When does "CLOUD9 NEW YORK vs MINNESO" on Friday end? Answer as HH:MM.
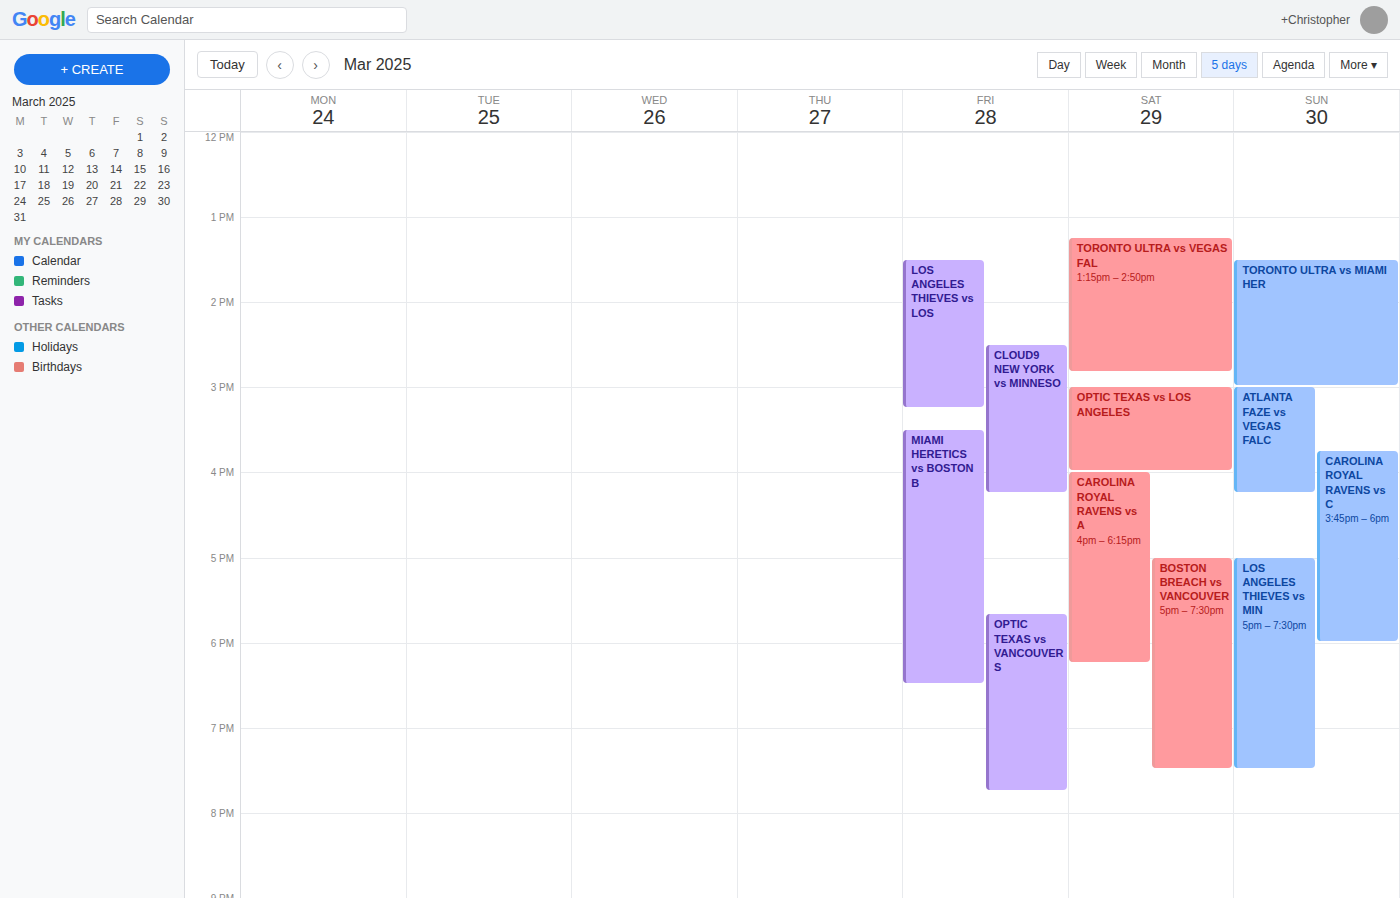
16:15